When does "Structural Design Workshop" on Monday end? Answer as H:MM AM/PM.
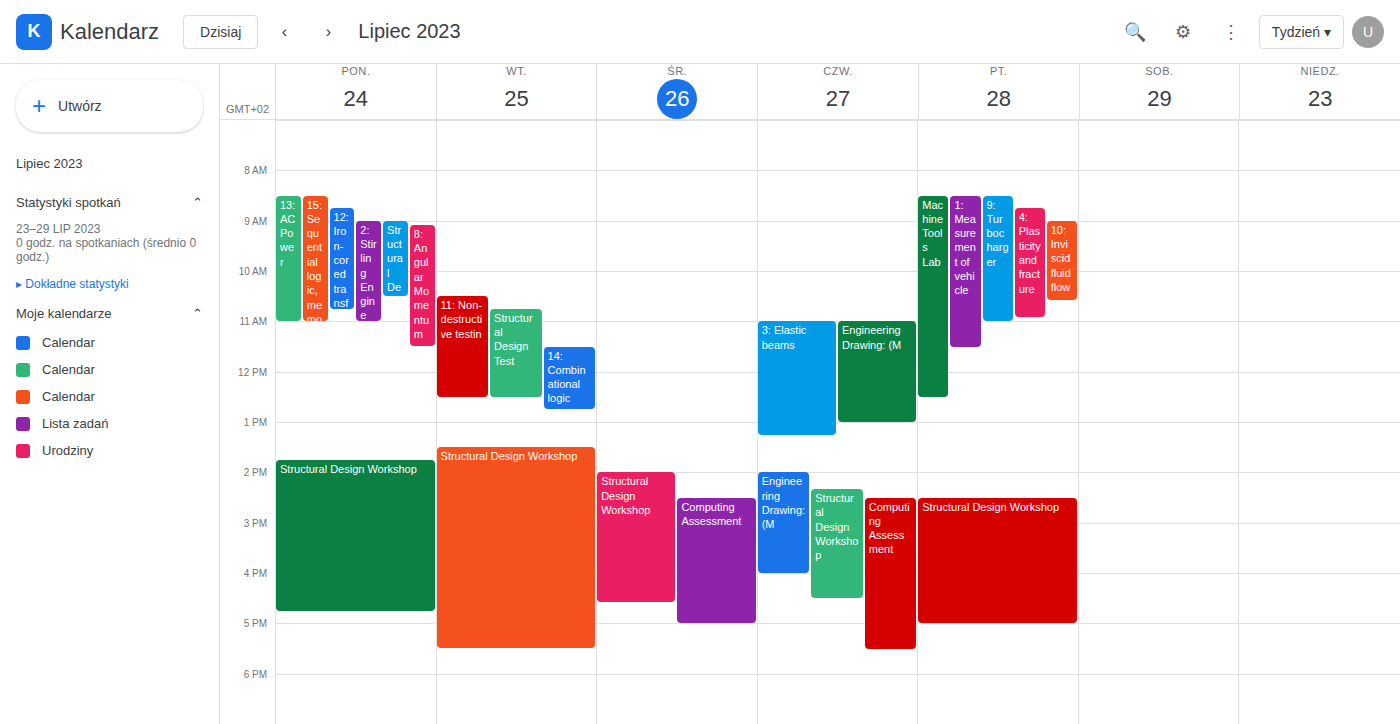
4:45 PM